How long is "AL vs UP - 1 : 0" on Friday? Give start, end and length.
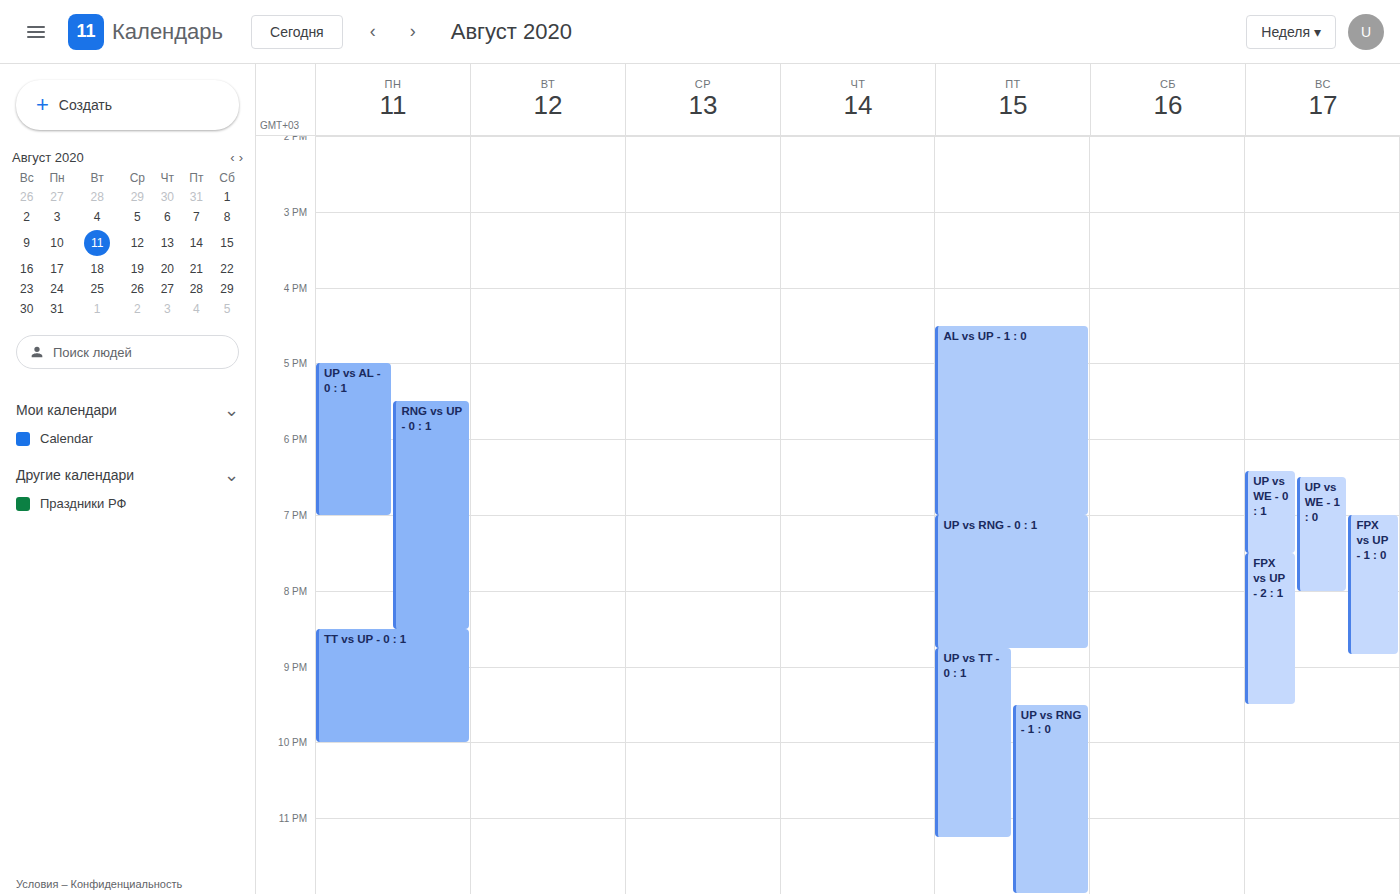
4:30 PM to 7:00 PM, 2 hours 30 minutes